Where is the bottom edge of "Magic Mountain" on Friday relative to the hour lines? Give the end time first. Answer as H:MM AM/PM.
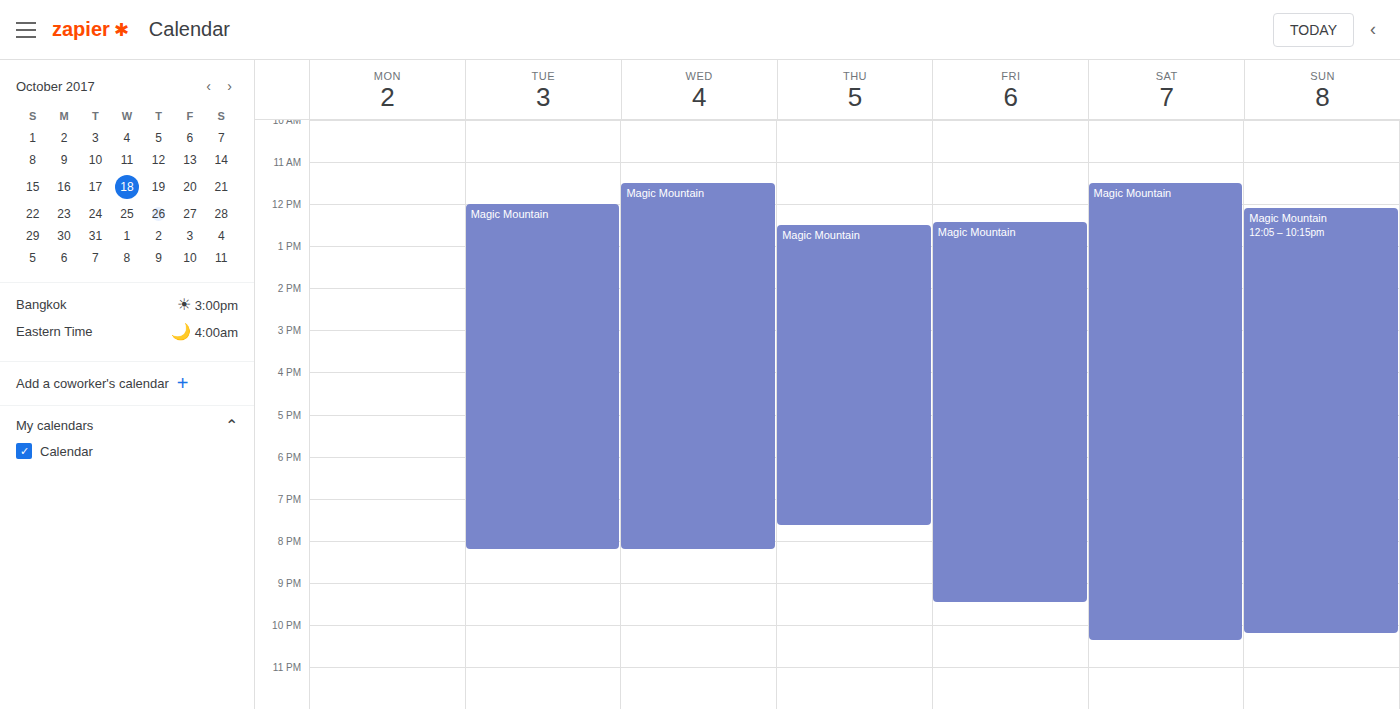
9:30 PM -- halfway between the 9 PM and 10 PM lines.